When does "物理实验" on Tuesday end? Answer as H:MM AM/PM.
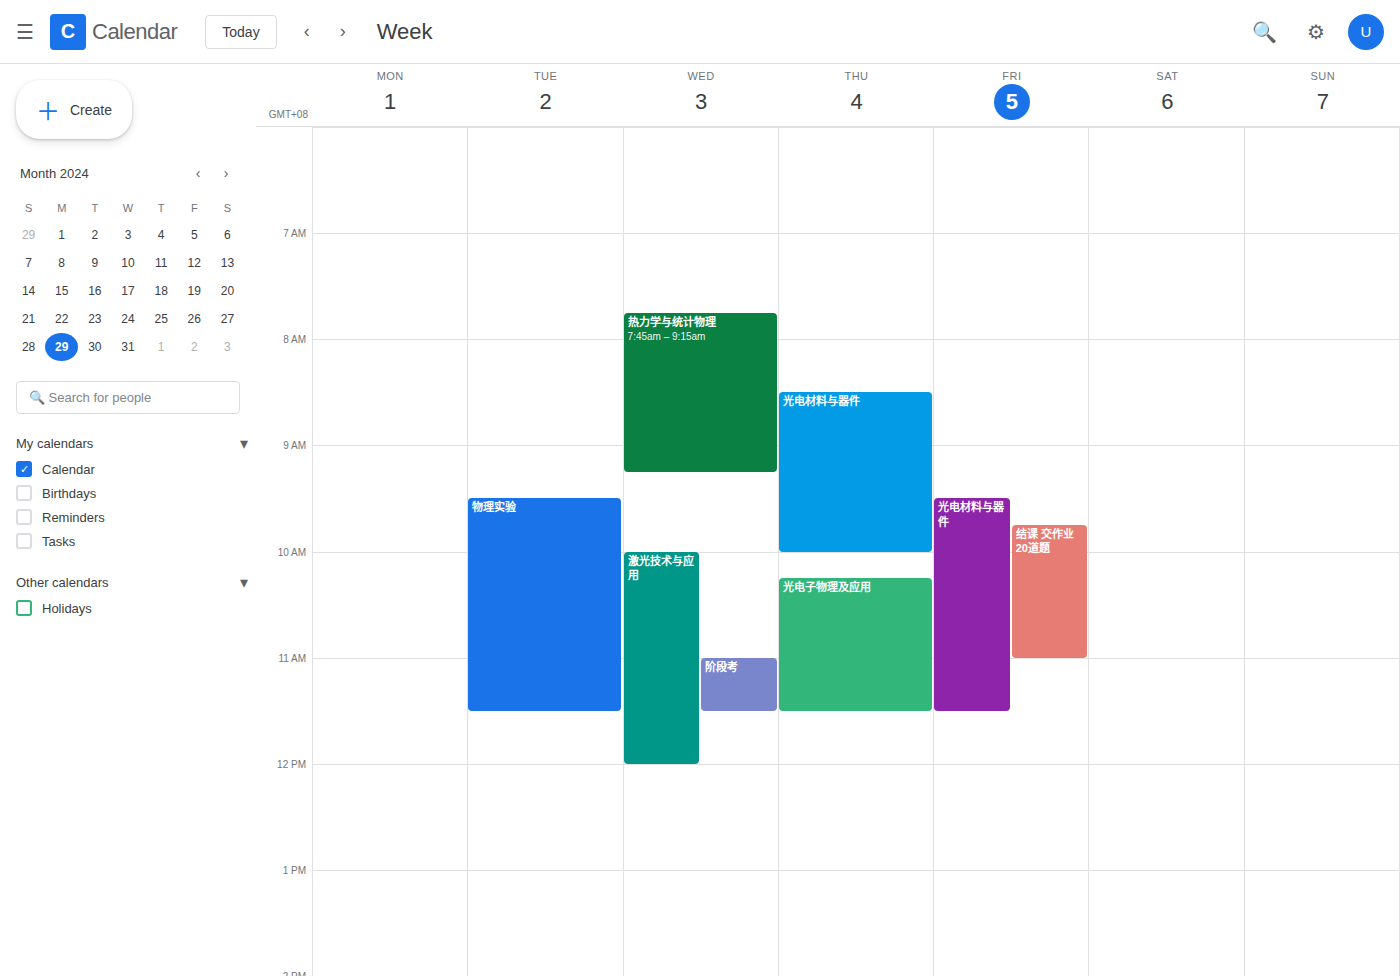
11:30 AM